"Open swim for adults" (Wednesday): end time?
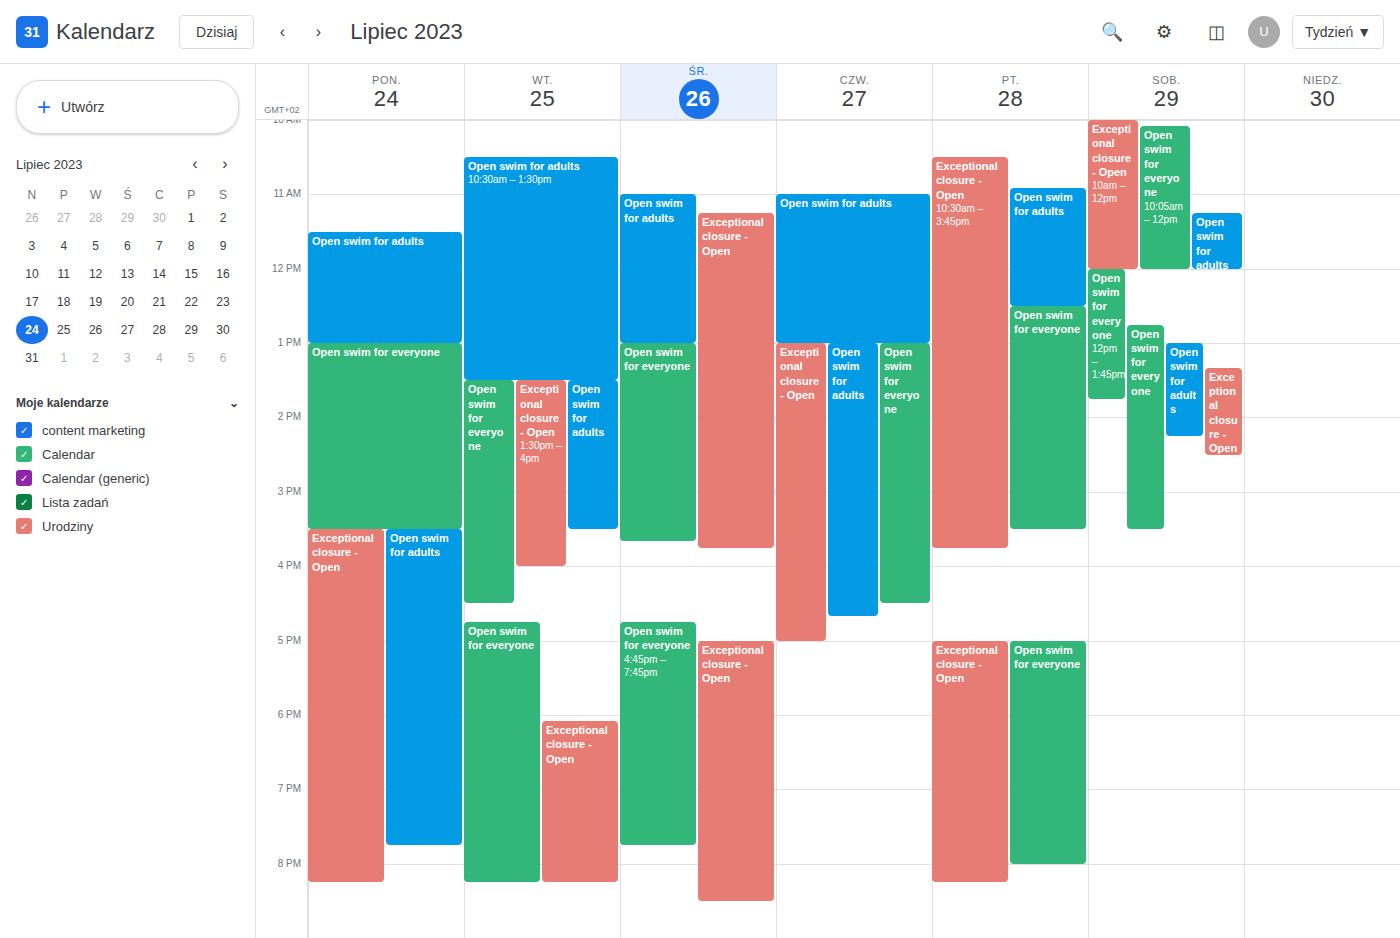
1:00 PM